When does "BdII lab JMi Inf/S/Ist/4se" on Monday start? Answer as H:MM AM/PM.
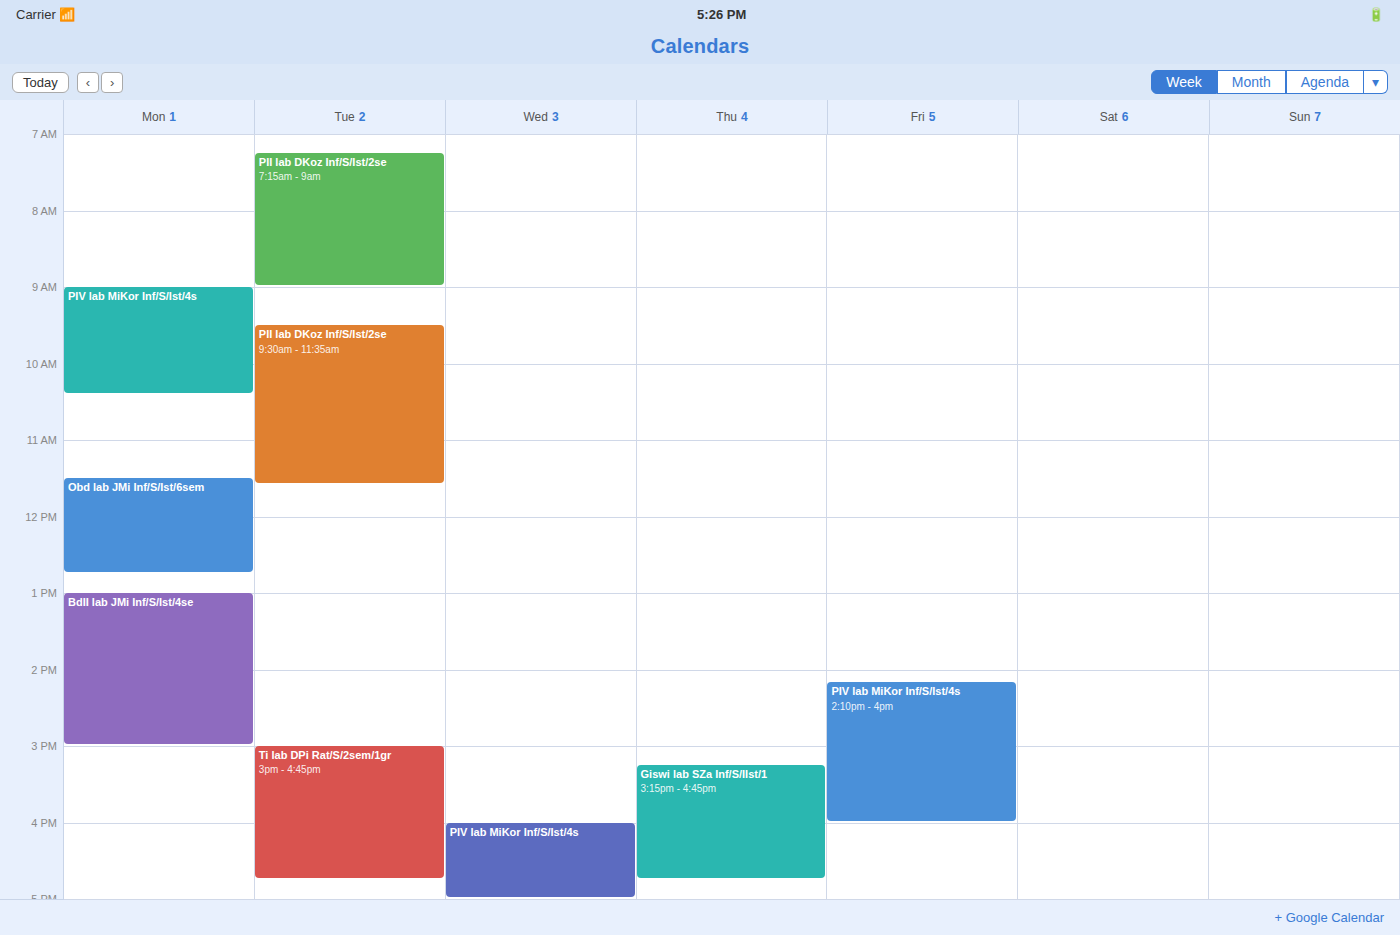
1:00 PM